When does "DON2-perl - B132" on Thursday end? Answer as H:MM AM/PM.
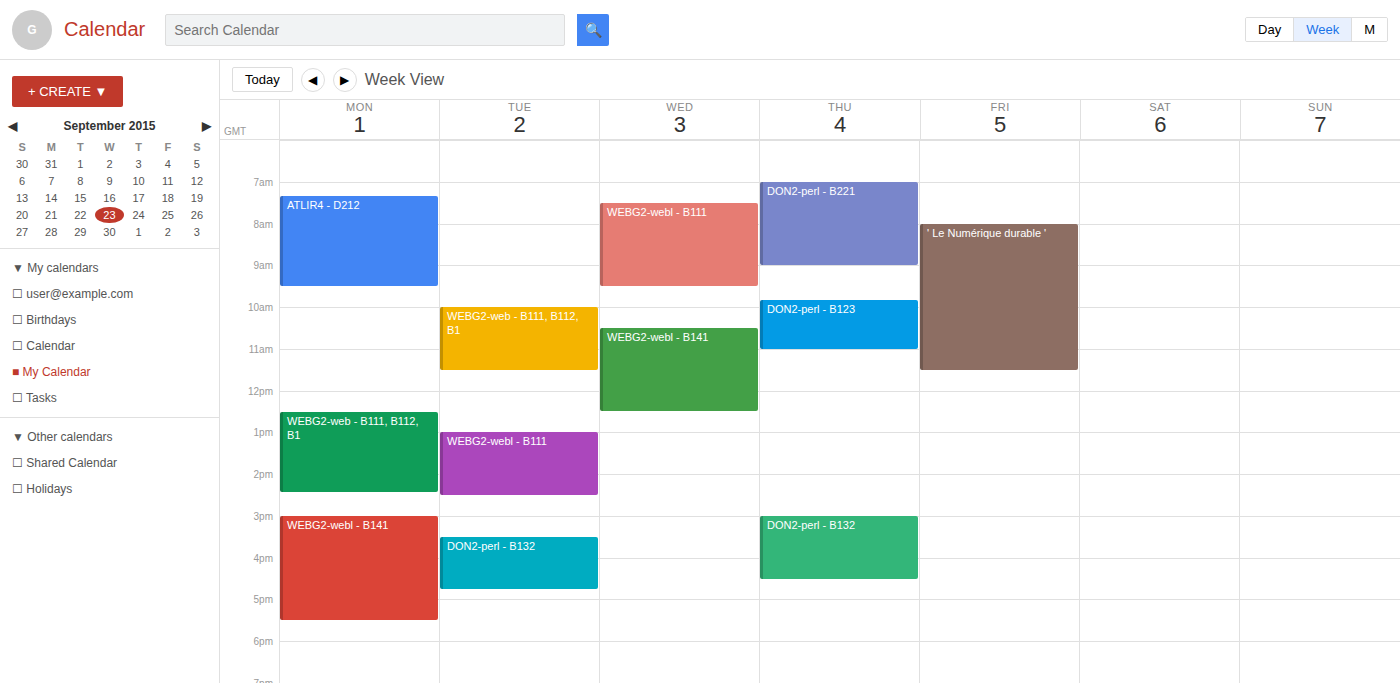
4:30 PM